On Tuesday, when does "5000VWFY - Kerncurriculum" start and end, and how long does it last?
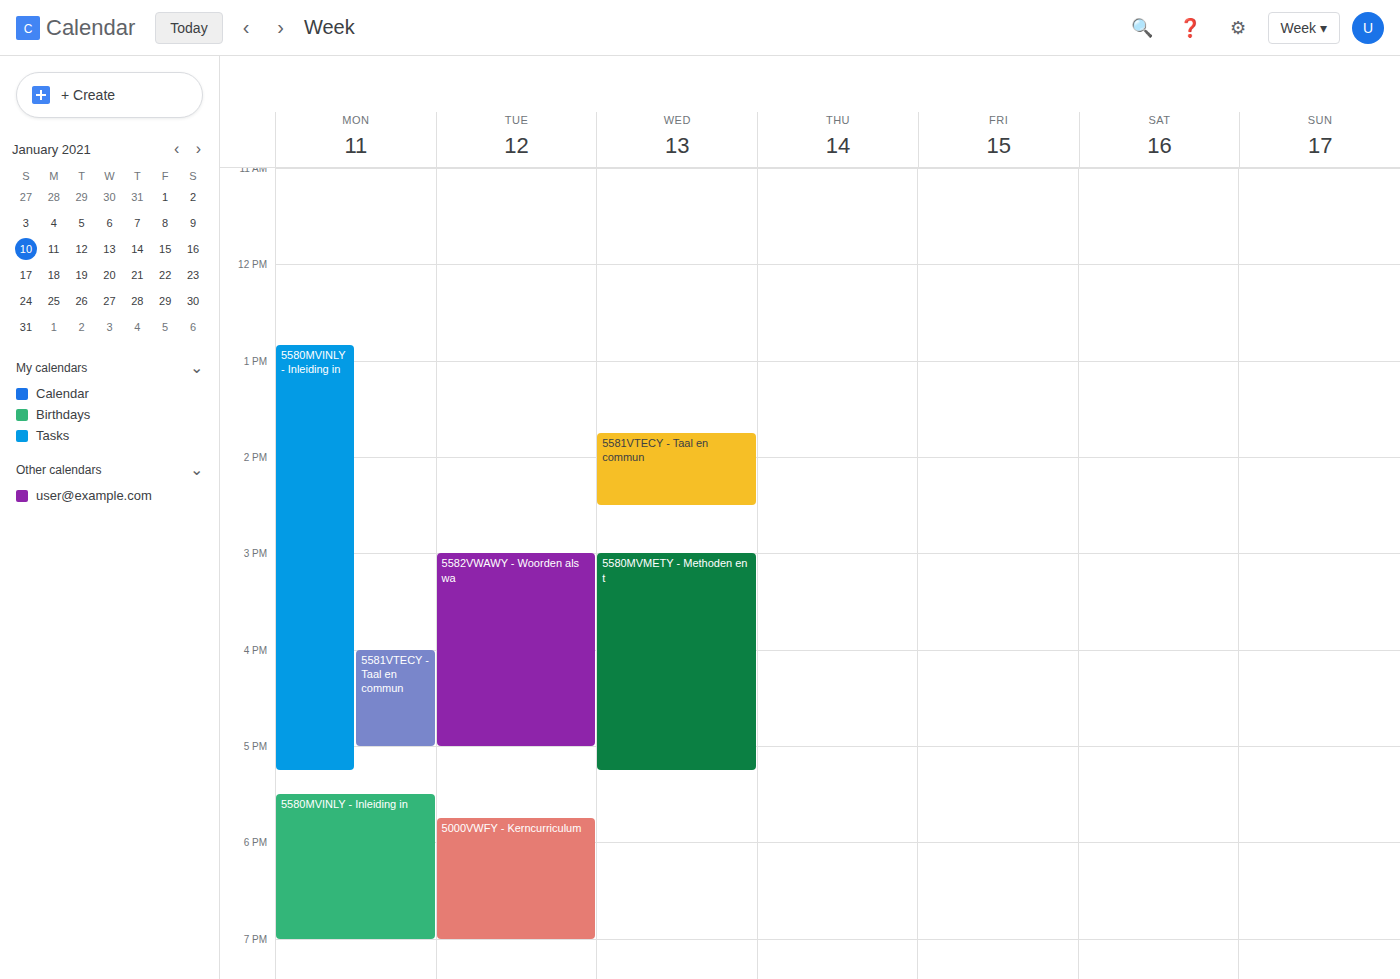
5:45 PM to 7:00 PM, 1 hour 15 minutes